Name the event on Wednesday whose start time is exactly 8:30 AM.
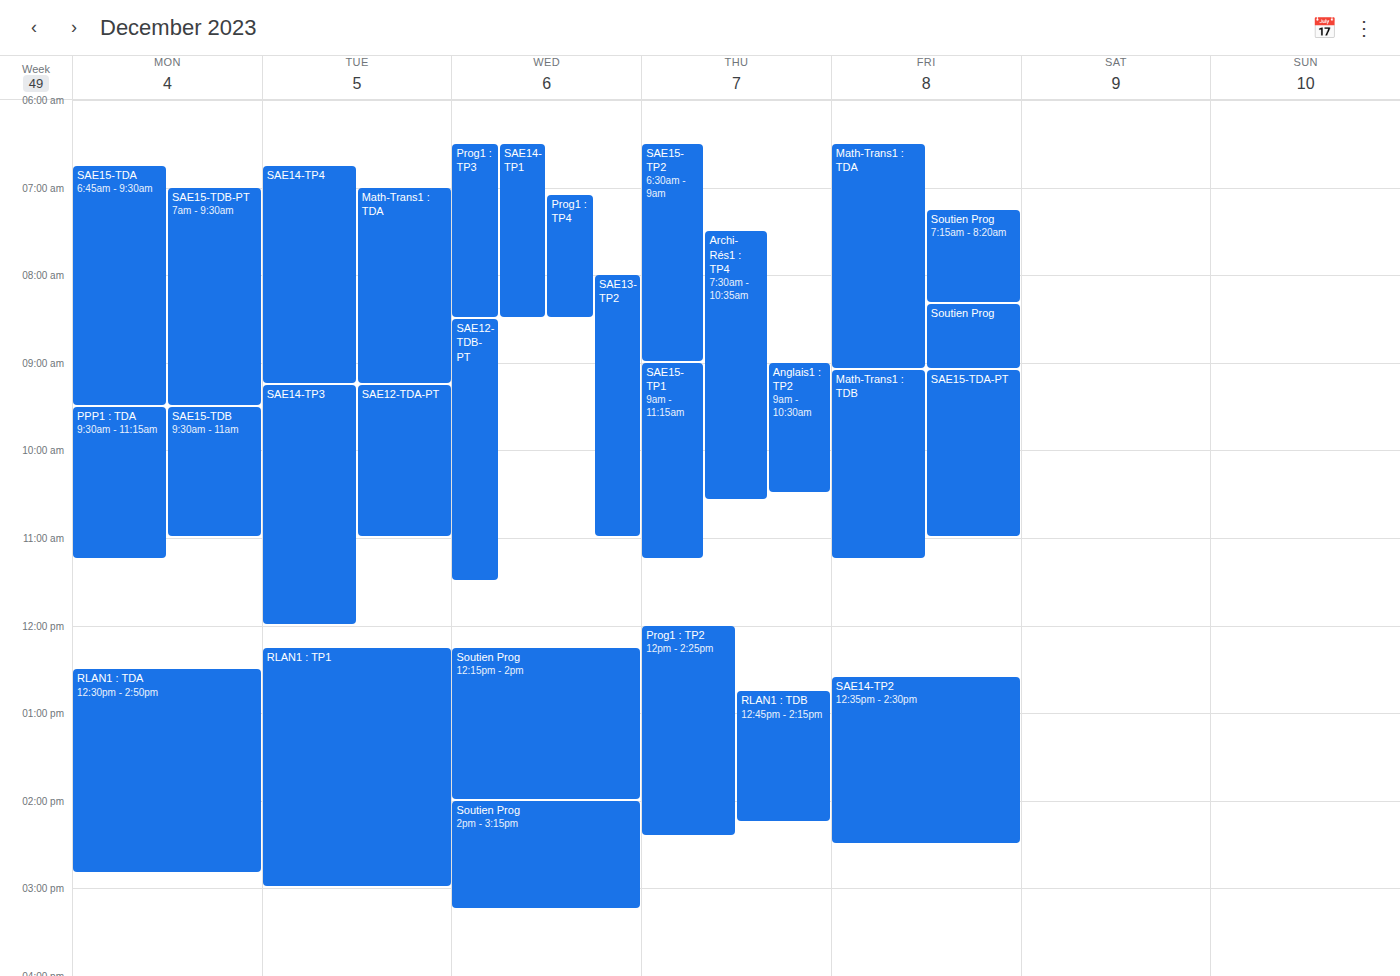
"SAE12-TDB-PT"